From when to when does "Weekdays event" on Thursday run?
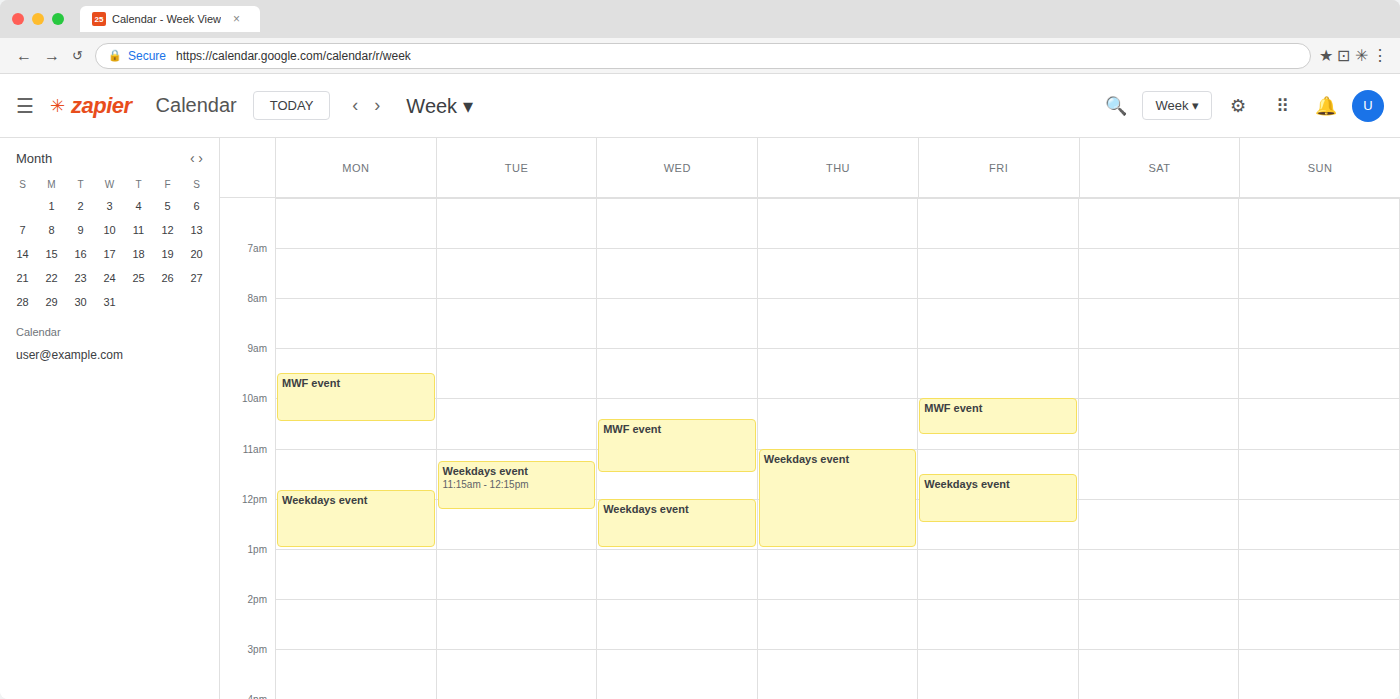
11:00 AM to 1:00 PM